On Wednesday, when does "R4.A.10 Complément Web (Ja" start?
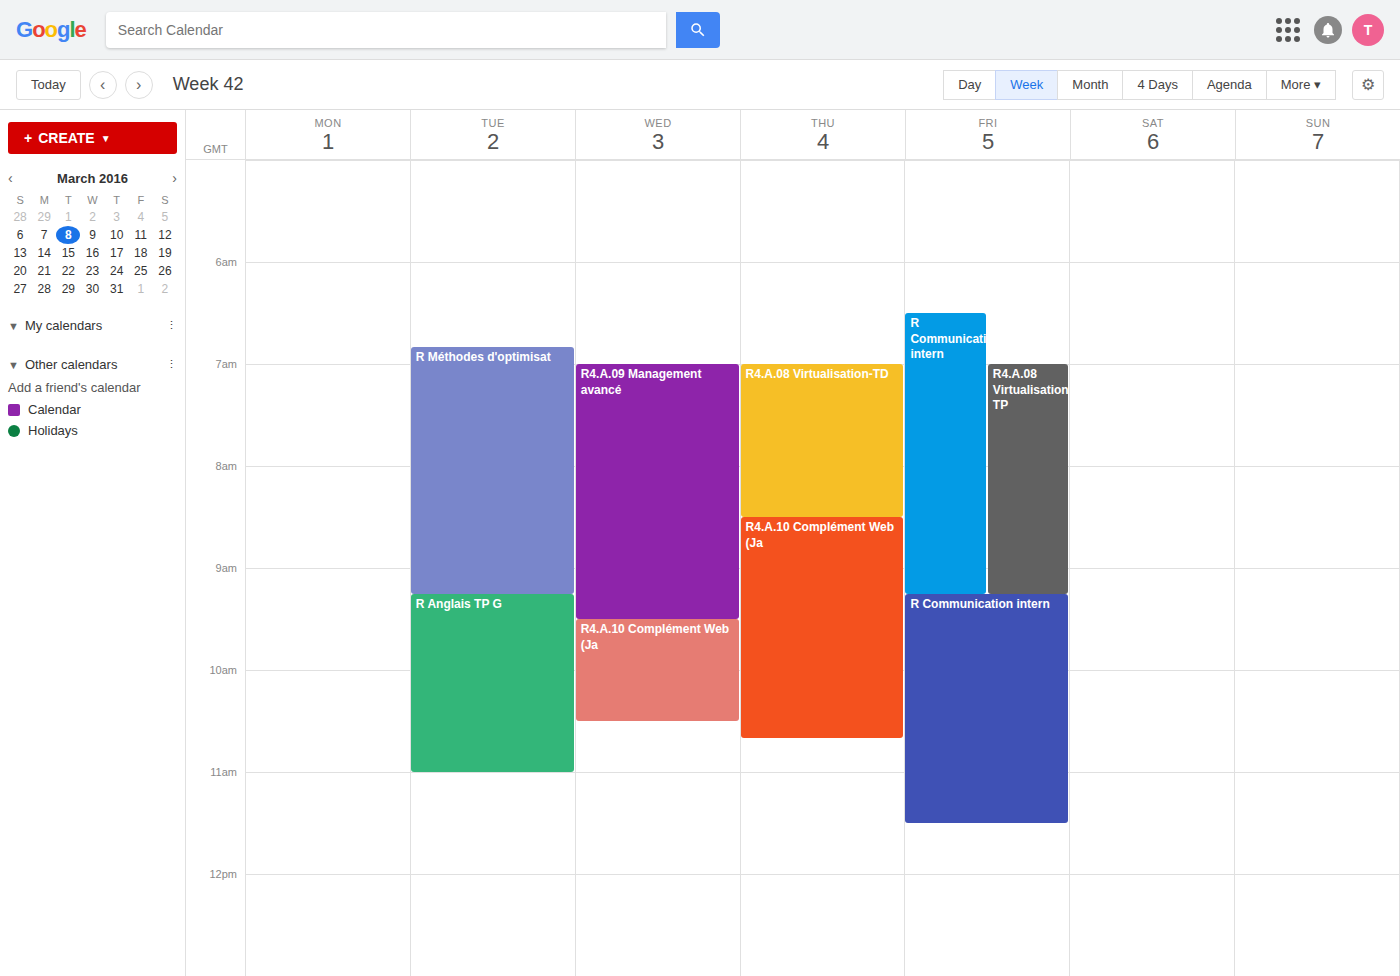
9:30 AM